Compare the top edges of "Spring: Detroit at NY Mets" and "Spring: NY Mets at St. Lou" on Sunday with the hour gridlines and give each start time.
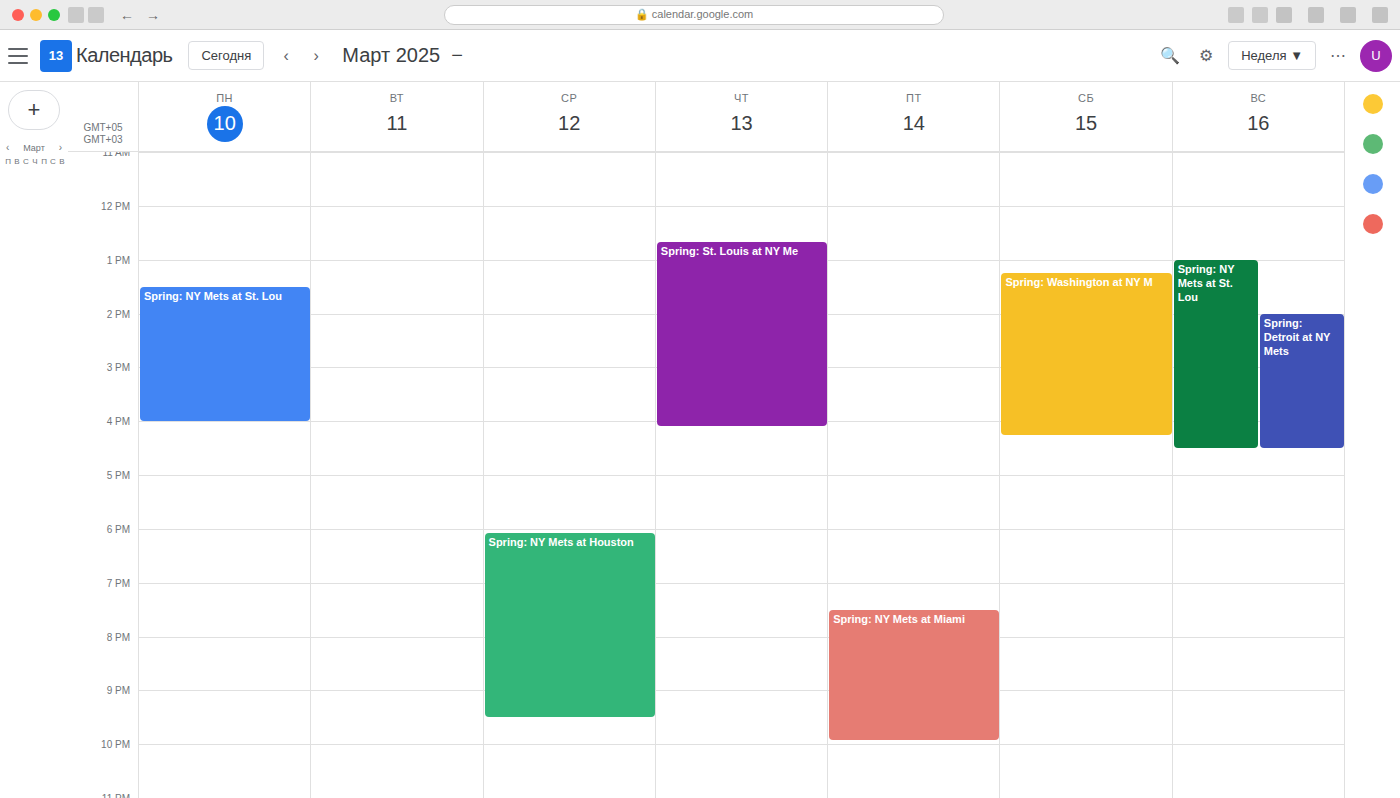
"Spring: Detroit at NY Mets": 2:00 PM, exactly on the 2 PM line. "Spring: NY Mets at St. Lou": 1:00 PM, exactly on the 1 PM line.